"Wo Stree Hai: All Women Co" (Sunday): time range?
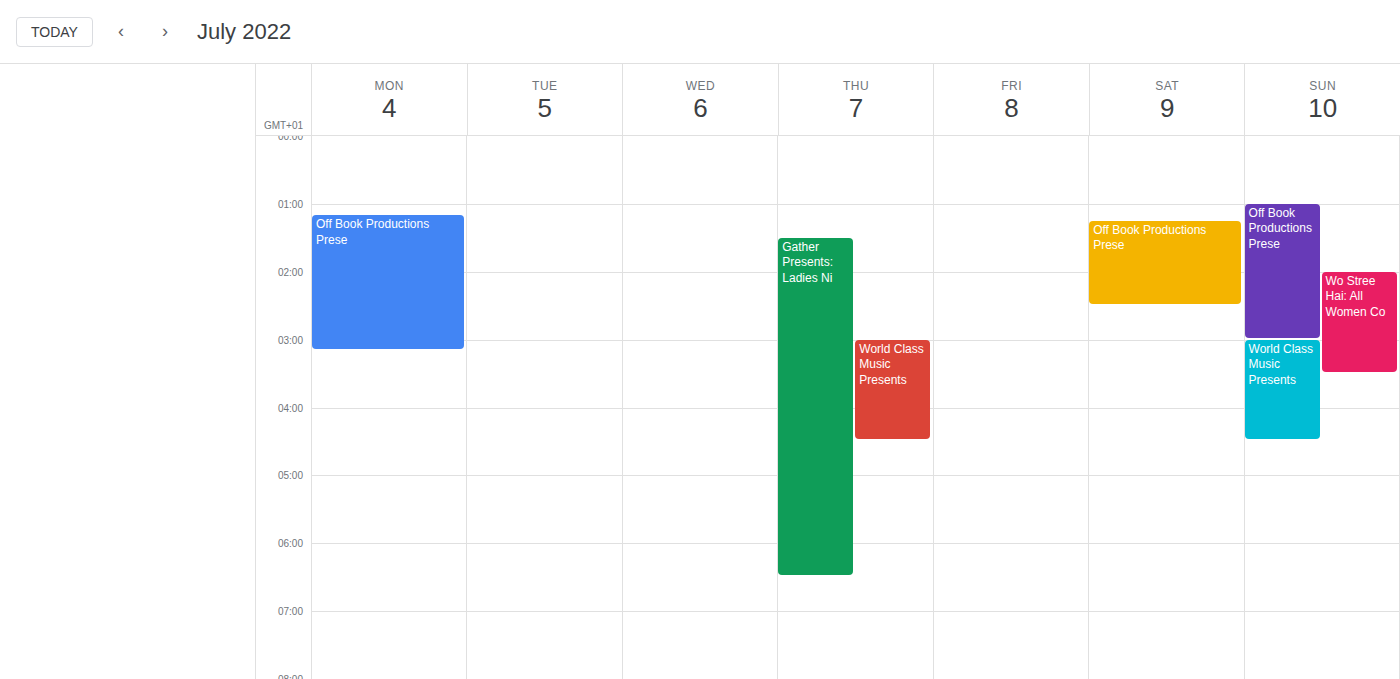
2:00 AM to 3:30 AM